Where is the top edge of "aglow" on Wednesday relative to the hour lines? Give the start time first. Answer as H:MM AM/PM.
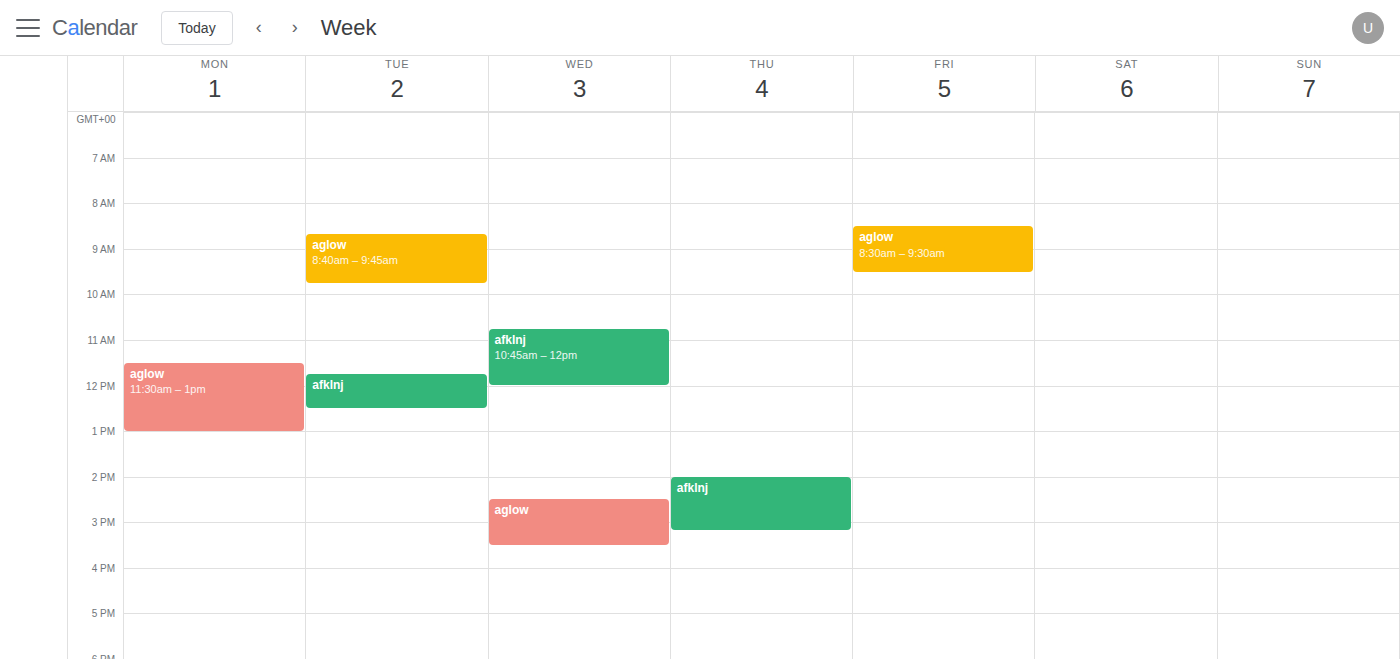
2:30 PM -- halfway between the 2 PM and 3 PM lines.